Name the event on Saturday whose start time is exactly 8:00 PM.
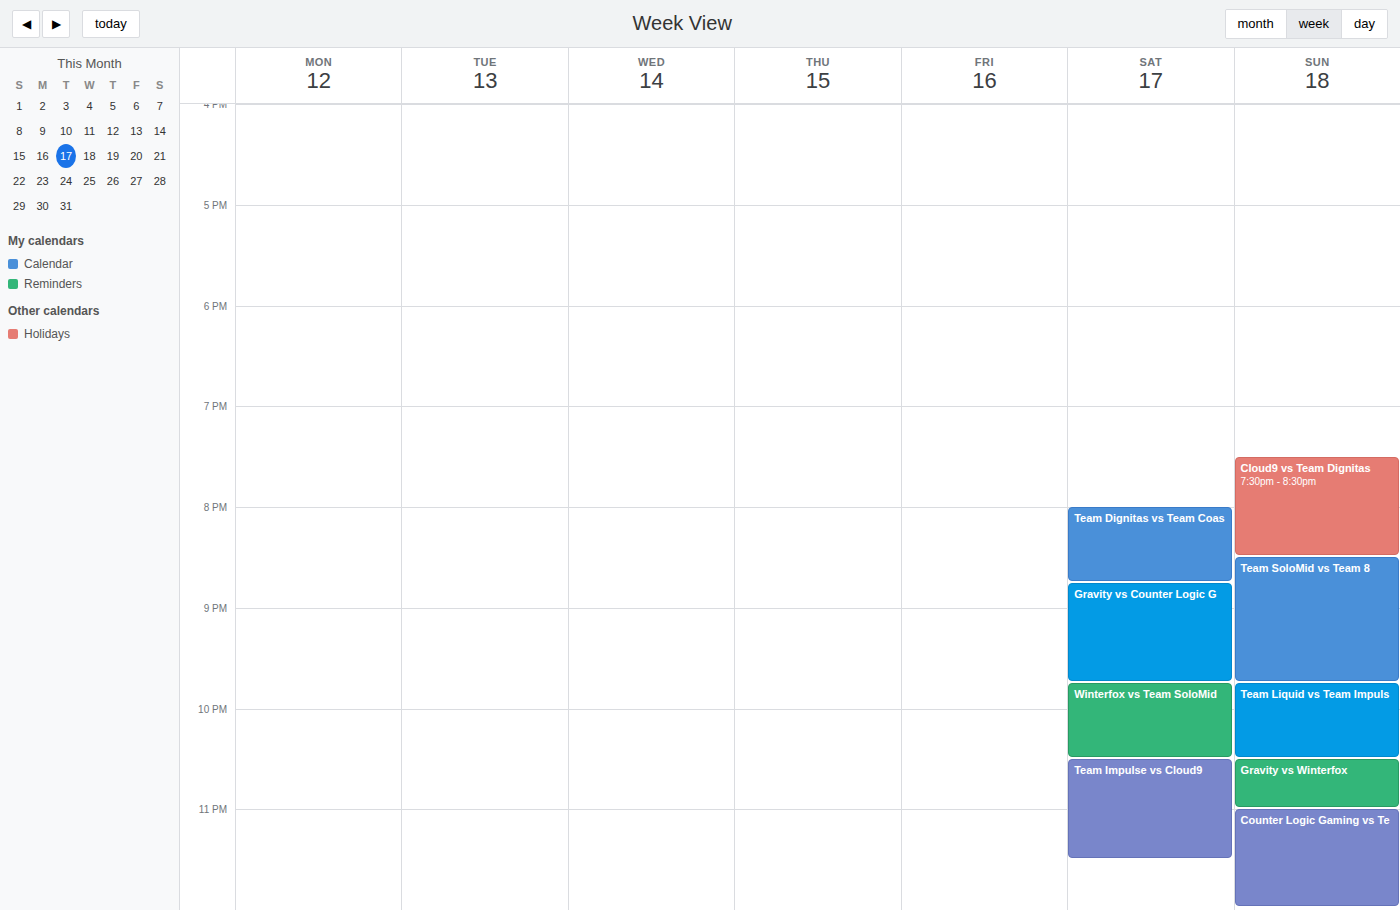
"Team Dignitas vs Team Coas"